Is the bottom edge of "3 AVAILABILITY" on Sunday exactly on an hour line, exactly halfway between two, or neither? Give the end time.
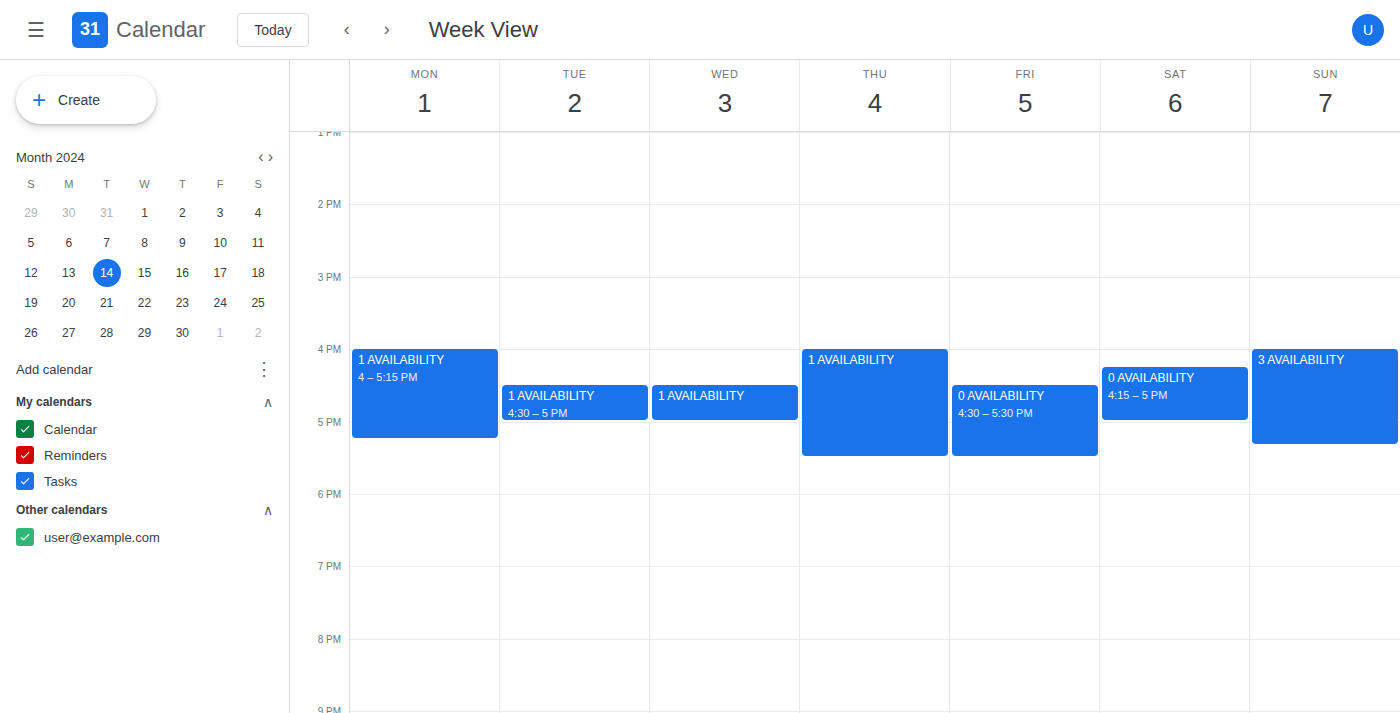
5:20 PM -- neither: 20 minutes below the 5 PM line and 40 minutes above the 6 PM line.